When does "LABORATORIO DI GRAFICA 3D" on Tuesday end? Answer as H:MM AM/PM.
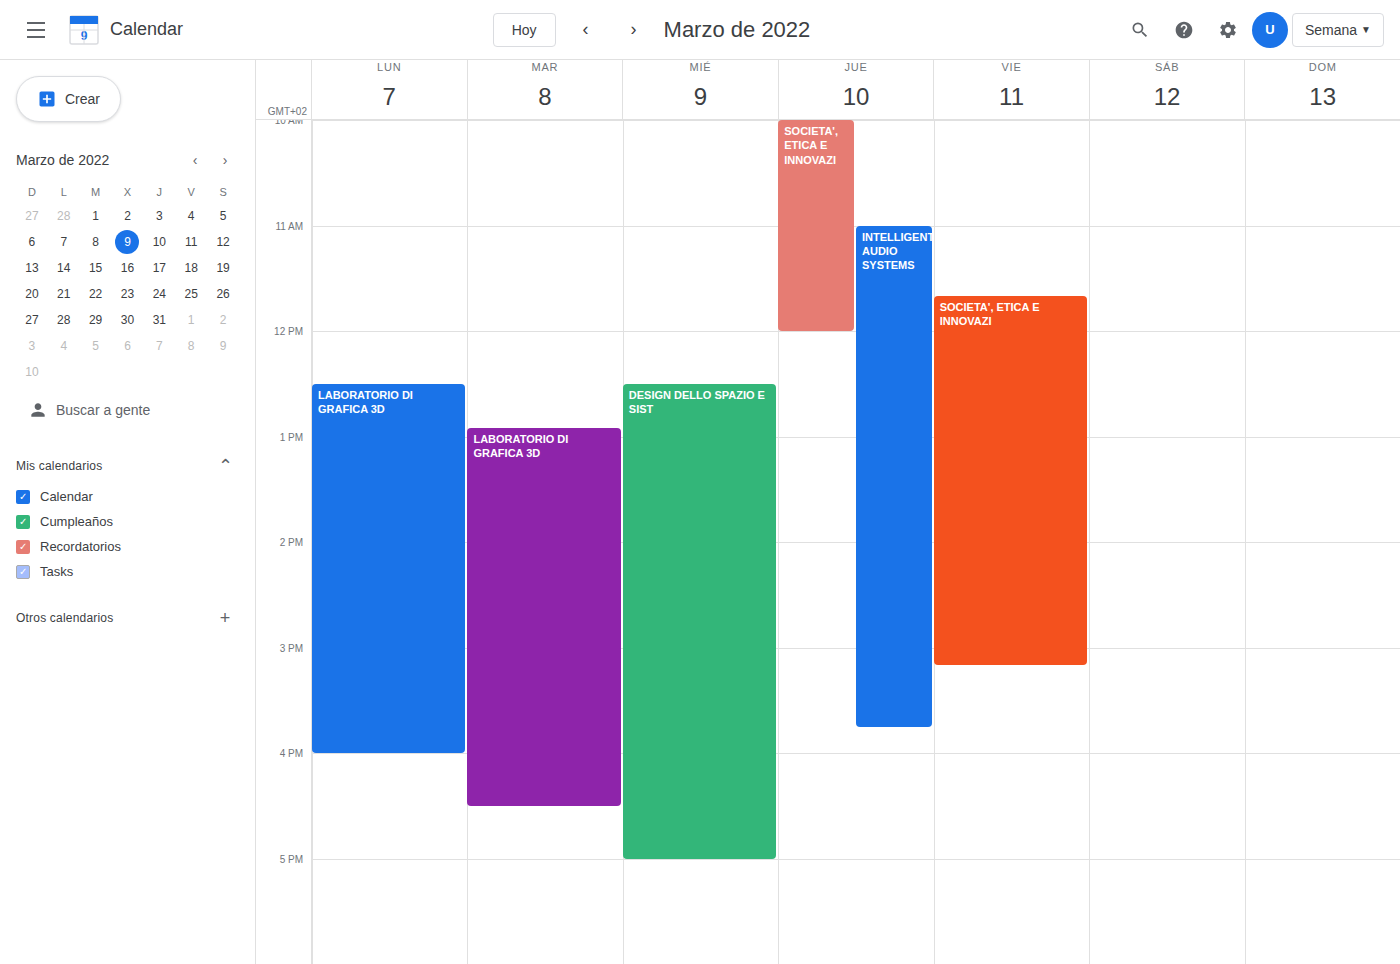
4:30 PM